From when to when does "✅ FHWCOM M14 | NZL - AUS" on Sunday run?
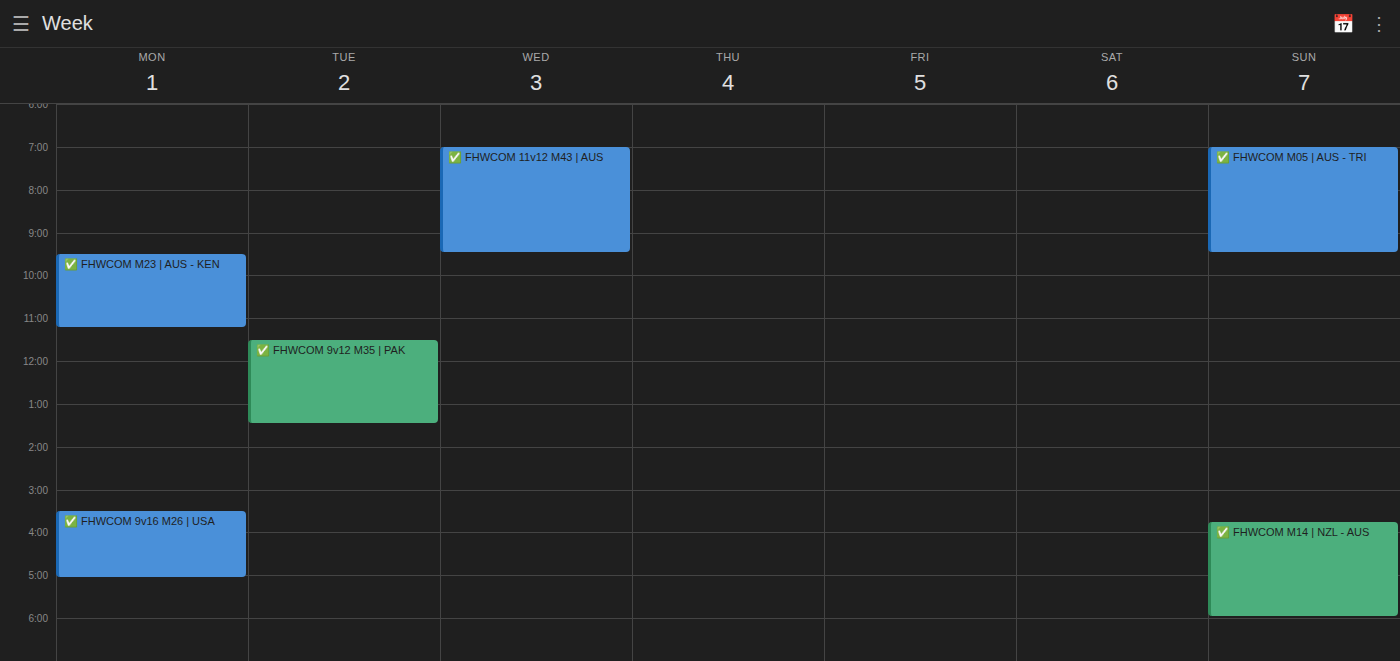
3:45 PM to 6:00 PM